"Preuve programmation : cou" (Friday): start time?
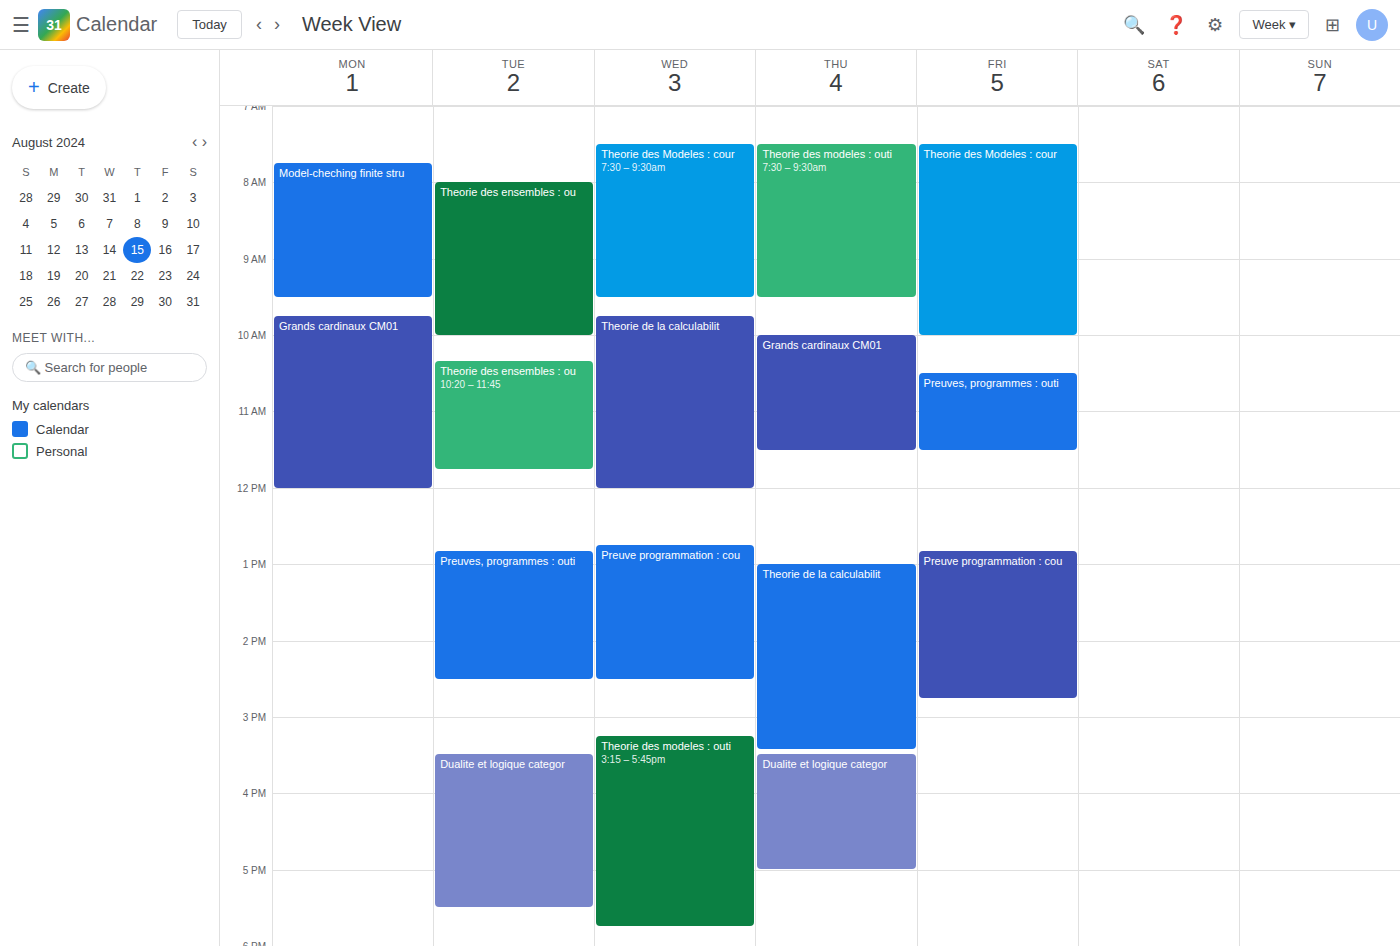
12:50 PM